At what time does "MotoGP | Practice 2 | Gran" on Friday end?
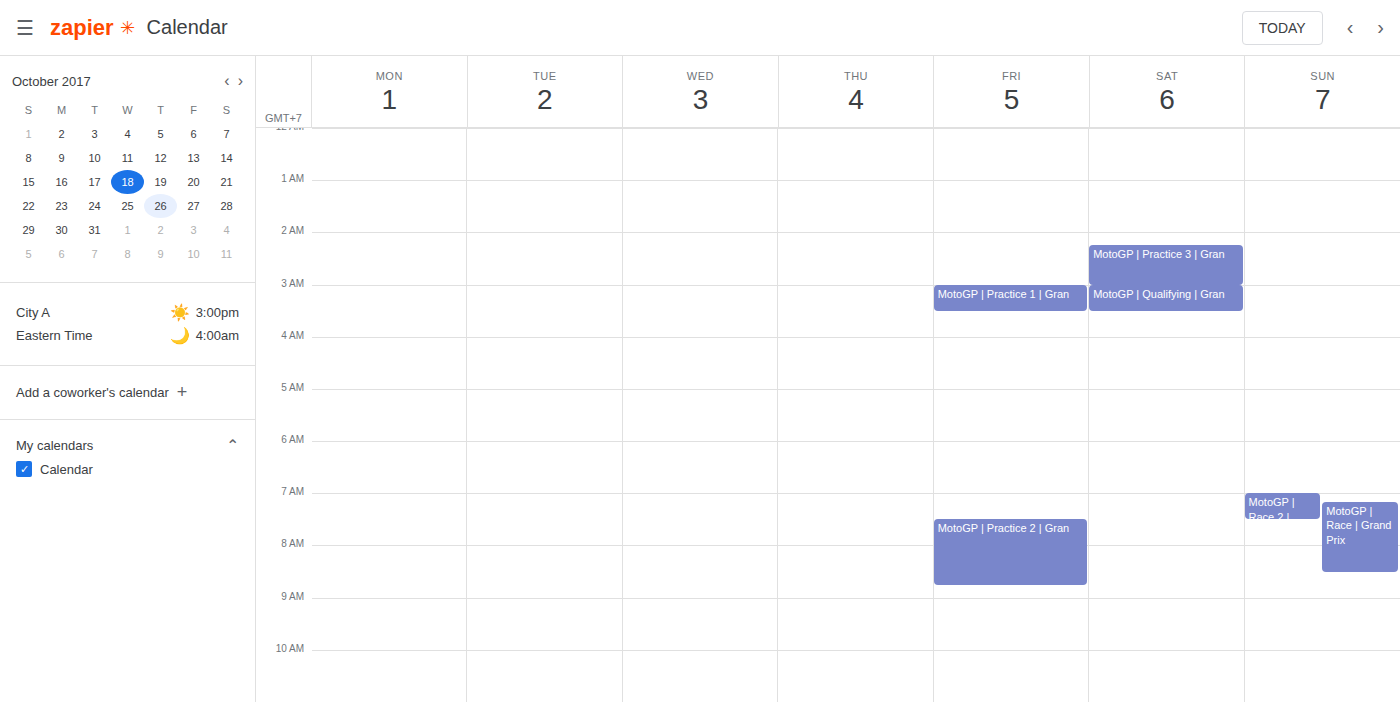
8:45 AM